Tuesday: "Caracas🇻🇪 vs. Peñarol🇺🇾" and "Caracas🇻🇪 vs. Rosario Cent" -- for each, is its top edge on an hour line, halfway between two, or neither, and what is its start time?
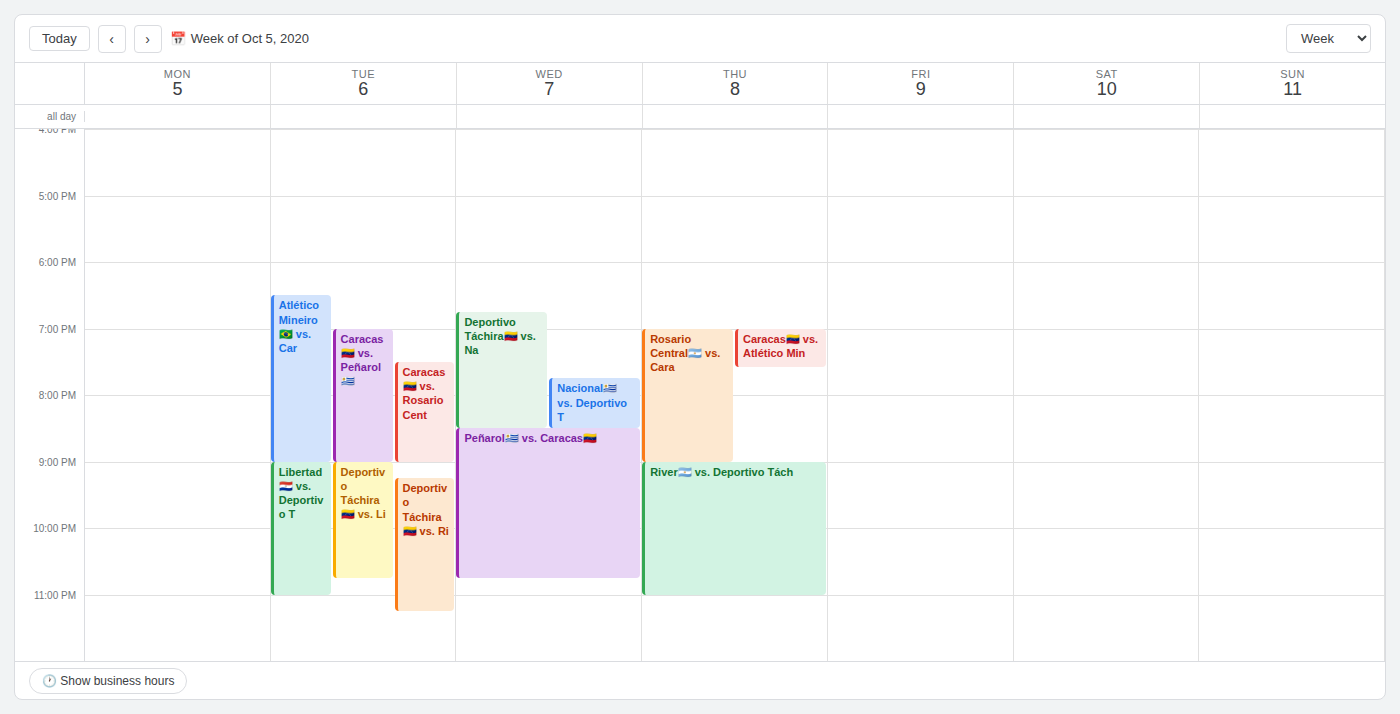
"Caracas🇻🇪 vs. Peñarol🇺🇾": 19:00, exactly on the 19:00 line. "Caracas🇻🇪 vs. Rosario Cent": 19:30, halfway between the 19:00 and 20:00 lines.